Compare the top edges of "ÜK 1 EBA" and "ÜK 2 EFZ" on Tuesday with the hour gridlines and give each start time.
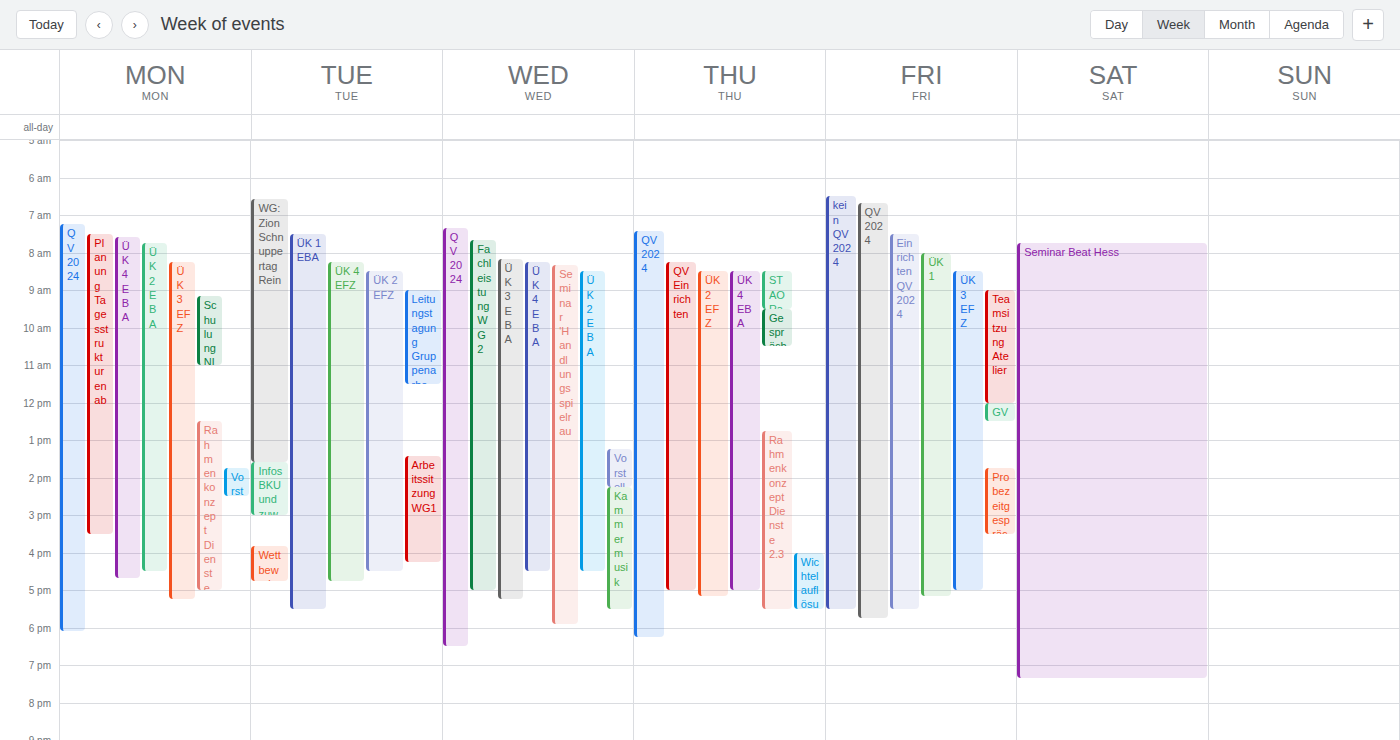
"ÜK 1 EBA": 7:30 AM, halfway between the 7 AM and 8 AM lines. "ÜK 2 EFZ": 8:30 AM, halfway between the 8 AM and 9 AM lines.